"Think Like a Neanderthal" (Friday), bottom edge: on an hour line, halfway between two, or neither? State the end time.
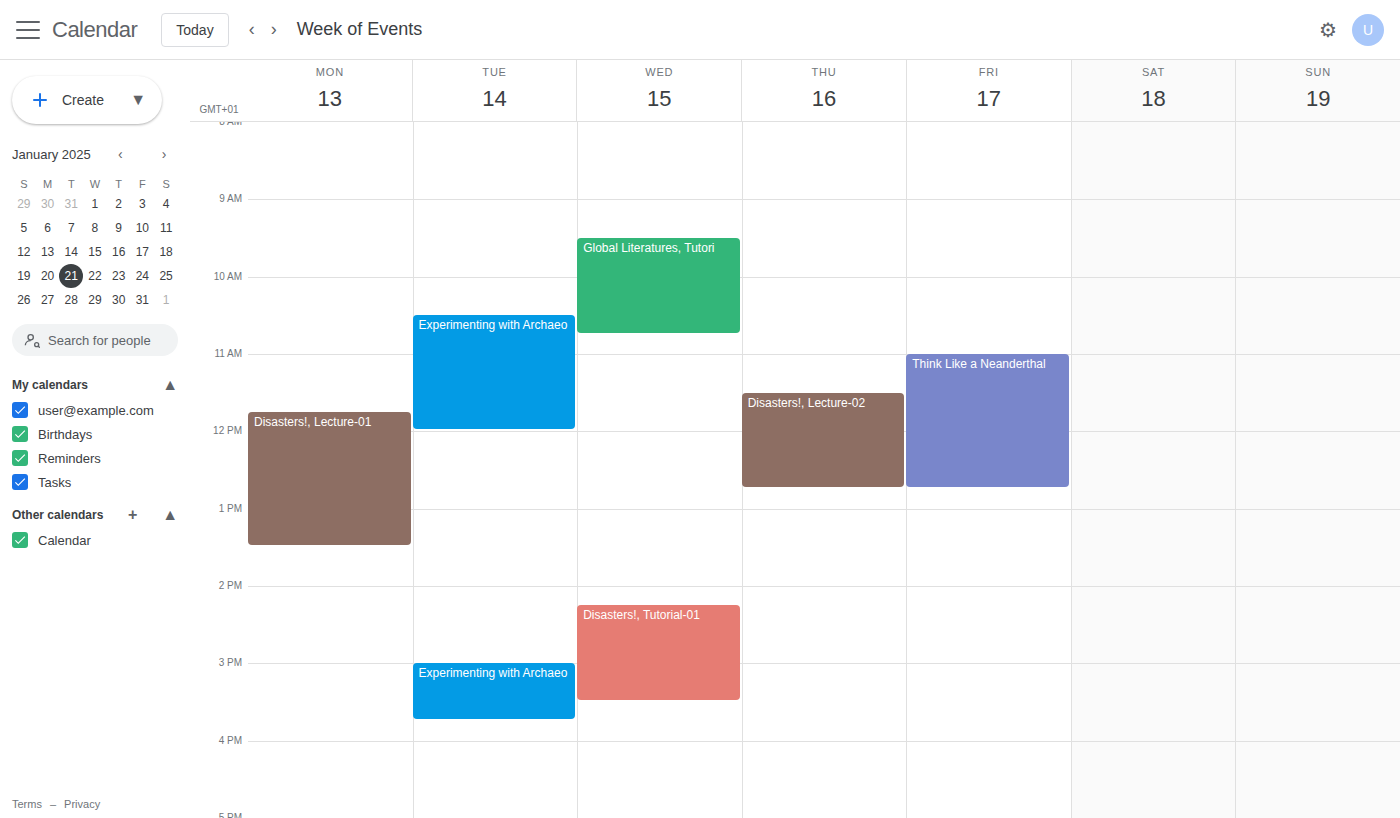
12:45 PM -- neither: three quarters of the way from the 12 PM line to the 1 PM line.